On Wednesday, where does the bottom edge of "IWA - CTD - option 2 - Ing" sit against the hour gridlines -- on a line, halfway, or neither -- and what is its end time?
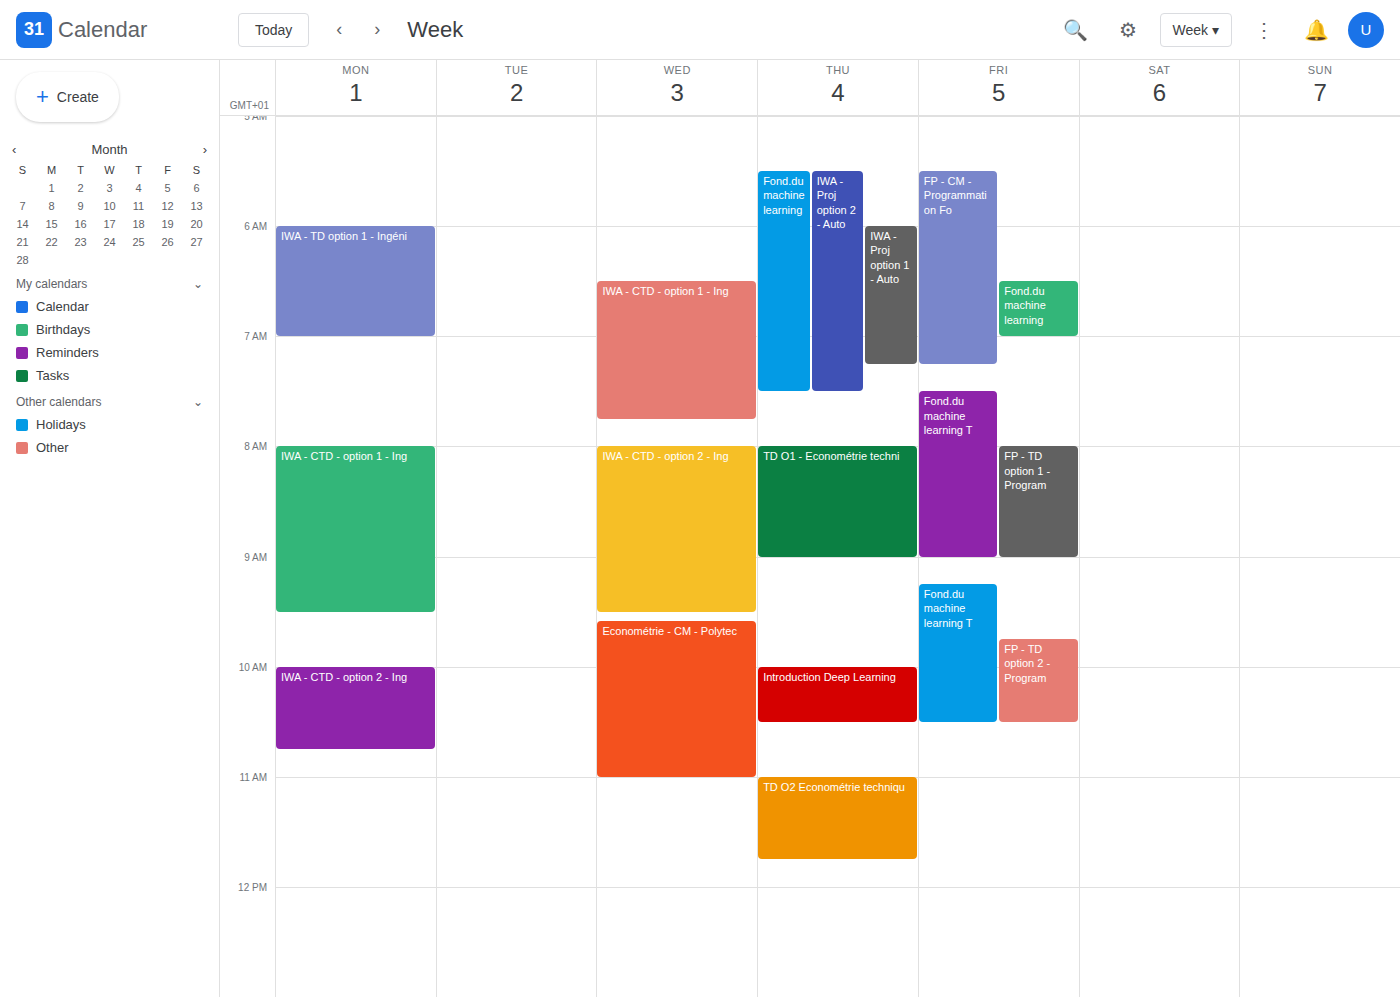
9:30 AM -- halfway between the 9 AM and 10 AM lines.